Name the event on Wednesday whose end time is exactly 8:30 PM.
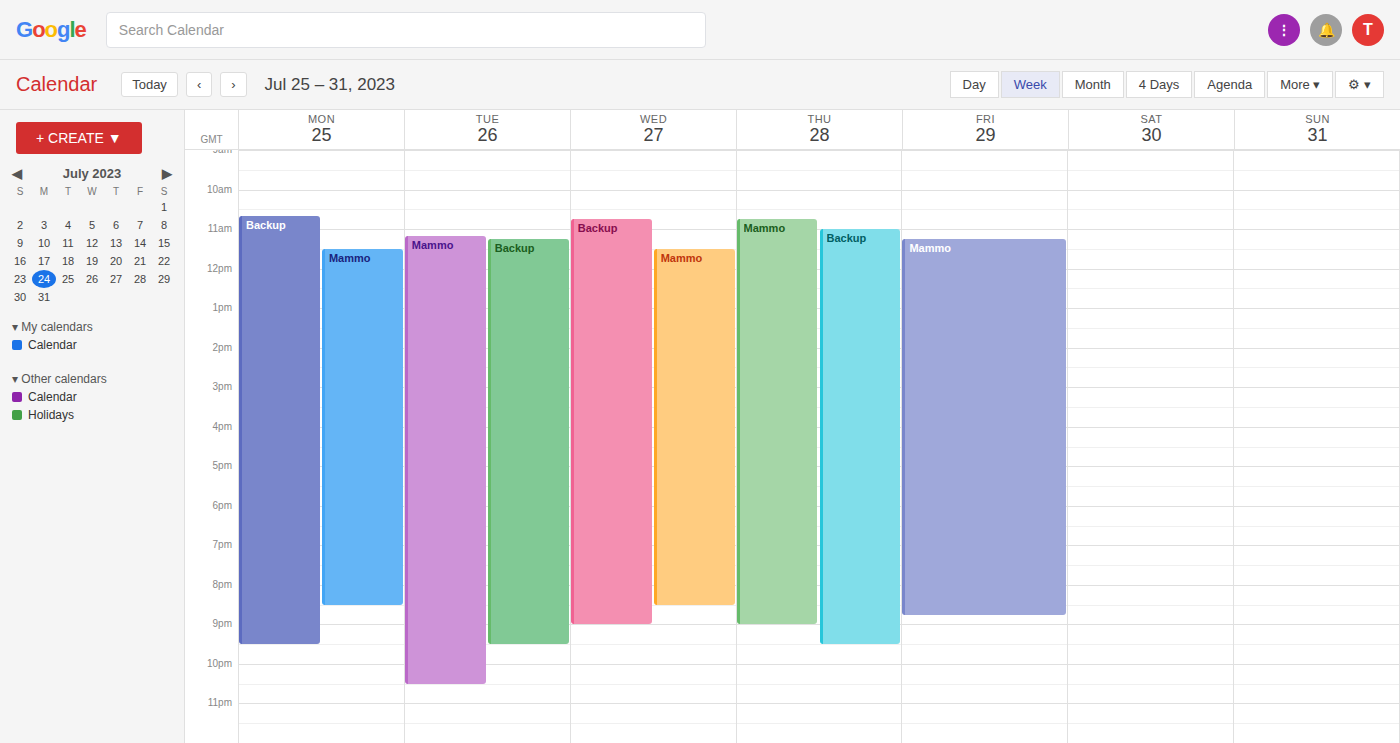
"Mammo"